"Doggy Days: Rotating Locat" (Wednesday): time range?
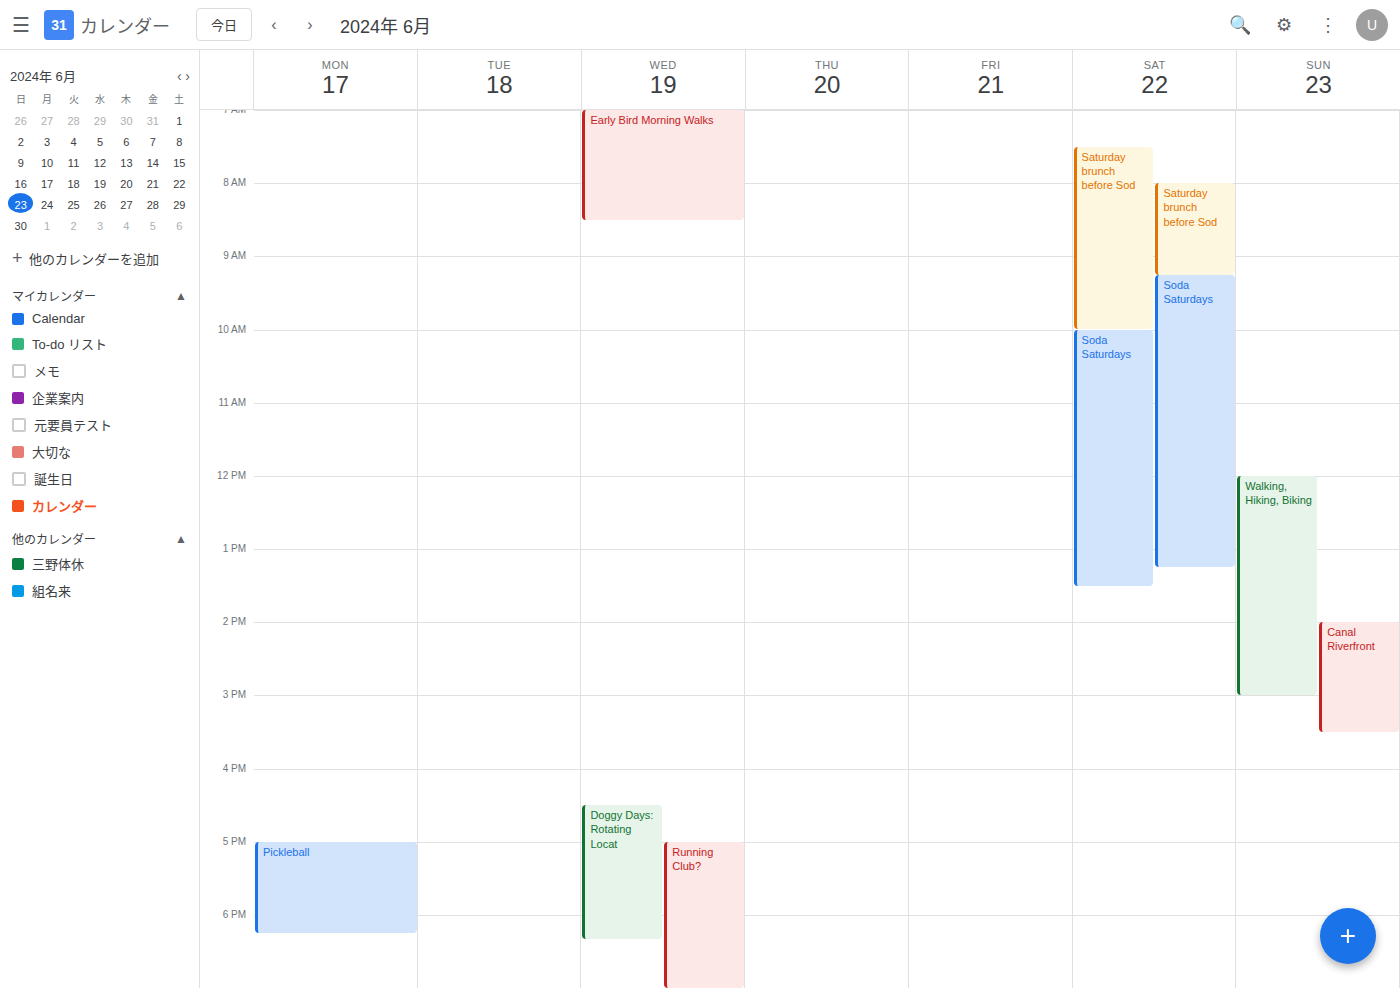
4:30 PM to 6:20 PM